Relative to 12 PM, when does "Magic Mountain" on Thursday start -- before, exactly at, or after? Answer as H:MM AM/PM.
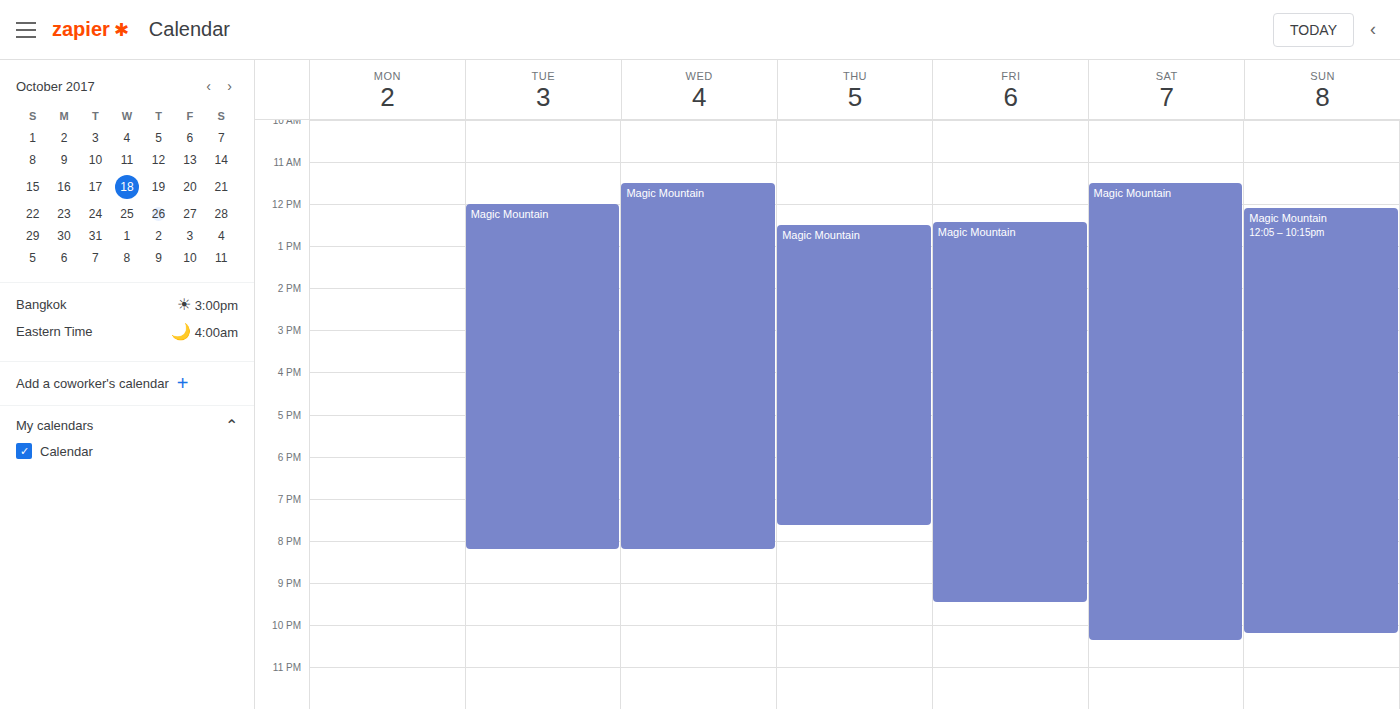
12:30 PM -- after 12 PM, 30 minutes below the 12 PM line.